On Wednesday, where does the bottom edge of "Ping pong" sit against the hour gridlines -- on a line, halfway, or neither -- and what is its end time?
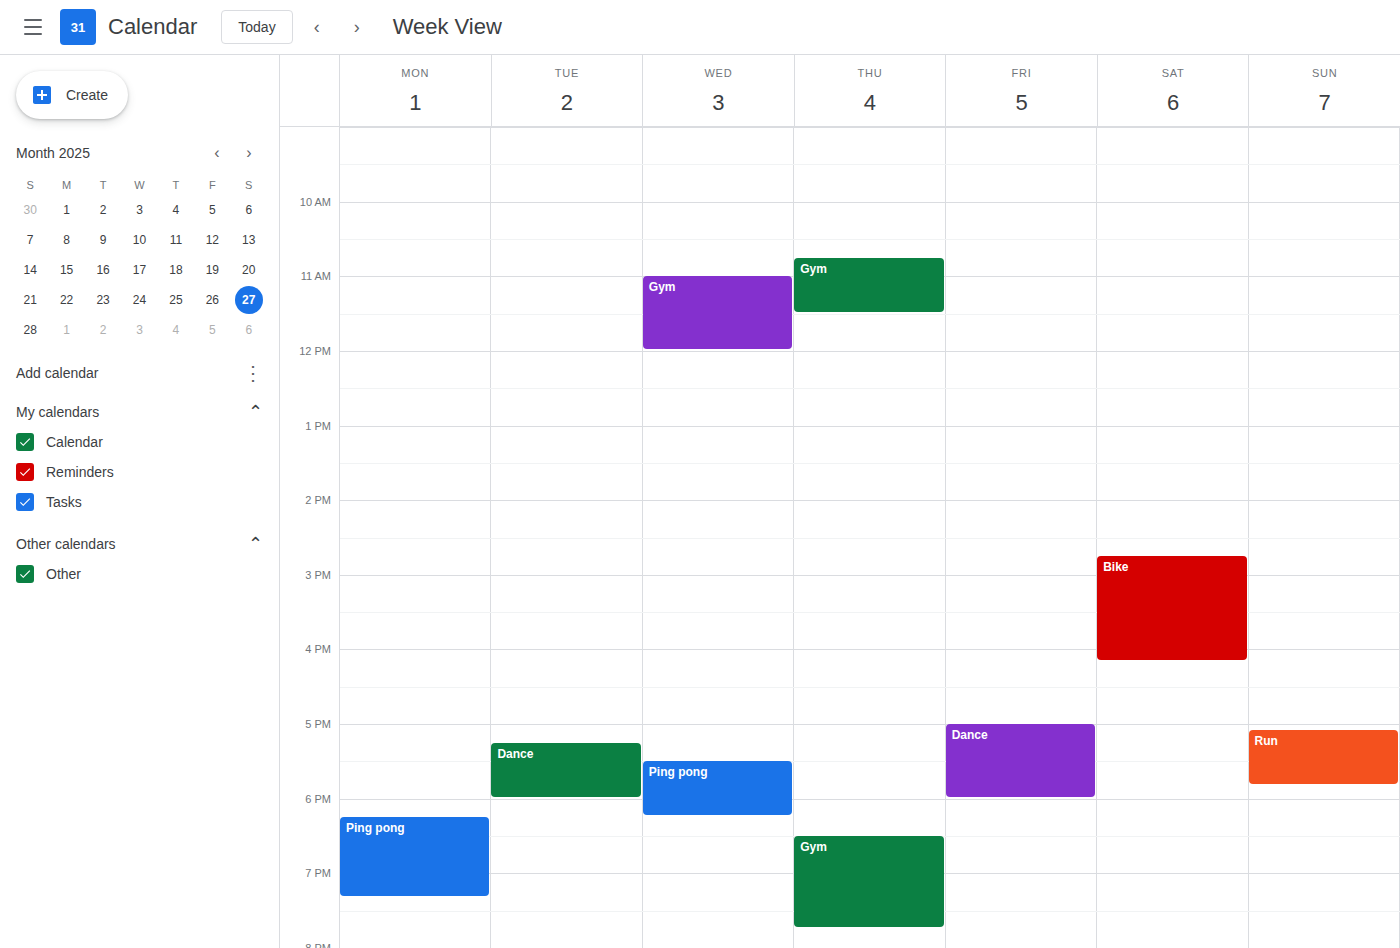
6:15 PM -- neither: a quarter of the way from the 6 PM line to the 7 PM line.